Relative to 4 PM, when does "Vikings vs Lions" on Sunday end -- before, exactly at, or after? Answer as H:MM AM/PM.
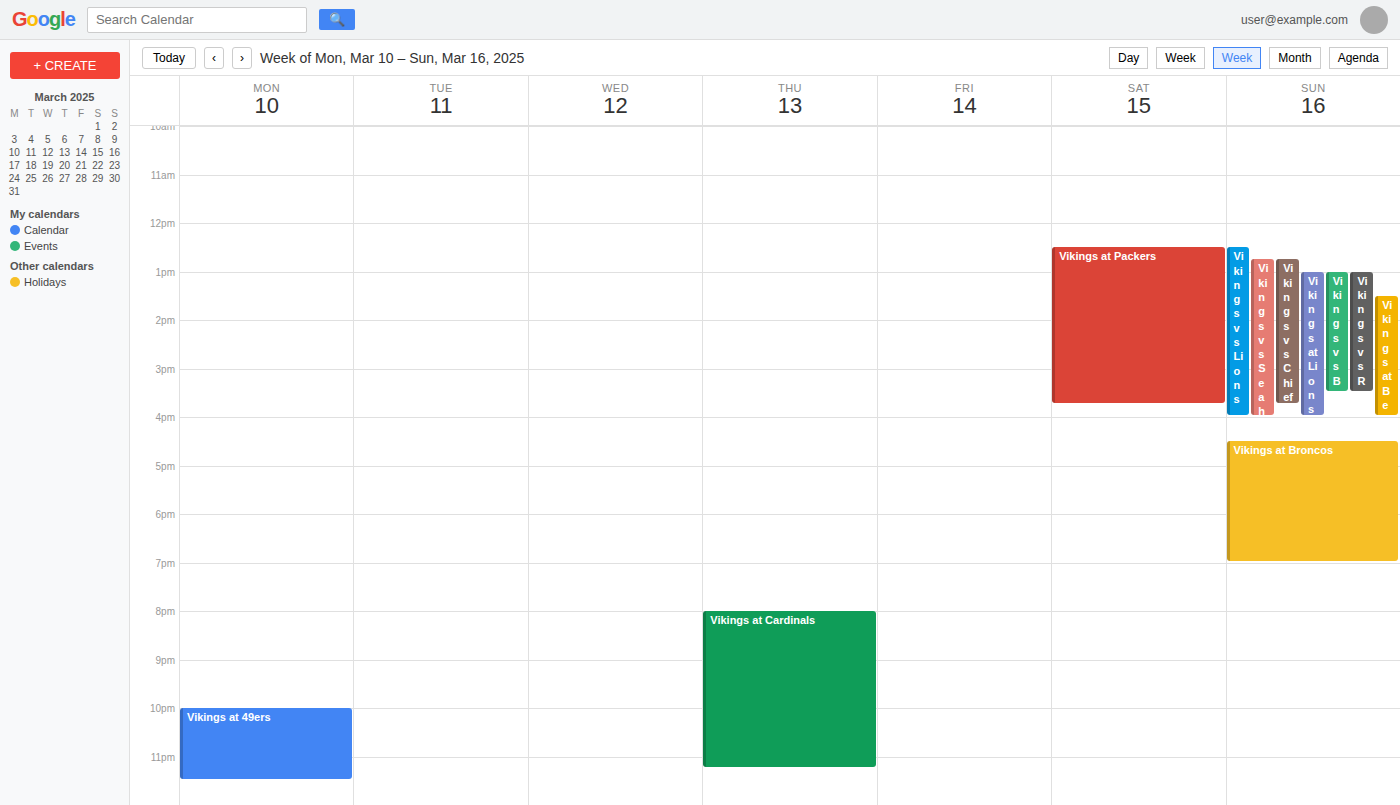
4:00 PM -- exactly at 4 PM, on the 4 PM line.